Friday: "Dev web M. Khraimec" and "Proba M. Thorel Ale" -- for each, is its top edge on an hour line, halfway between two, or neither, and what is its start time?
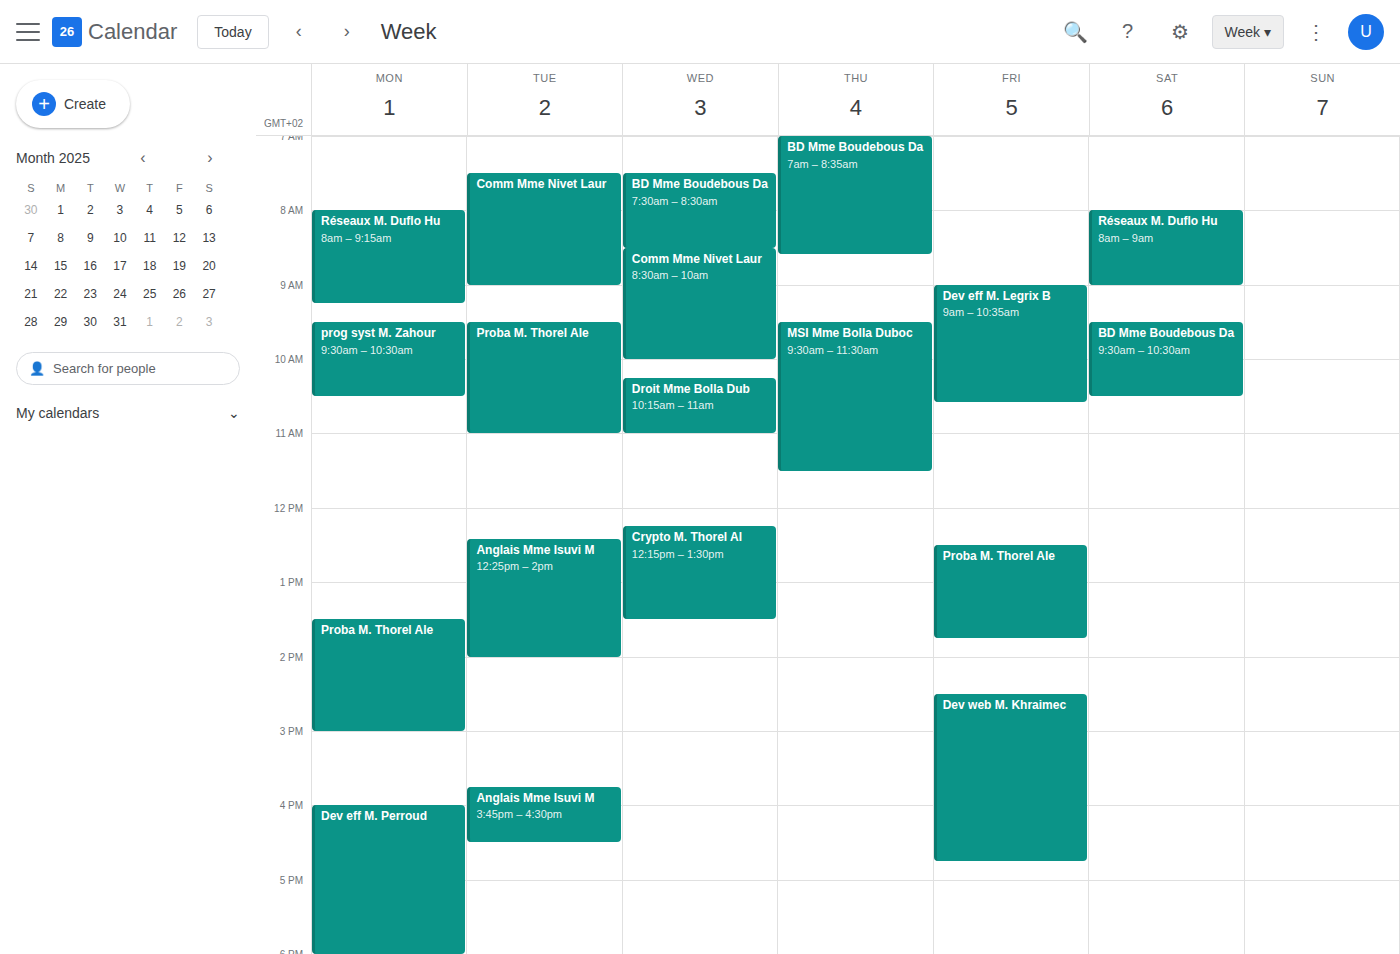
"Dev web M. Khraimec": 2:30 PM, halfway between the 2 PM and 3 PM lines. "Proba M. Thorel Ale": 12:30 PM, halfway between the 12 PM and 1 PM lines.